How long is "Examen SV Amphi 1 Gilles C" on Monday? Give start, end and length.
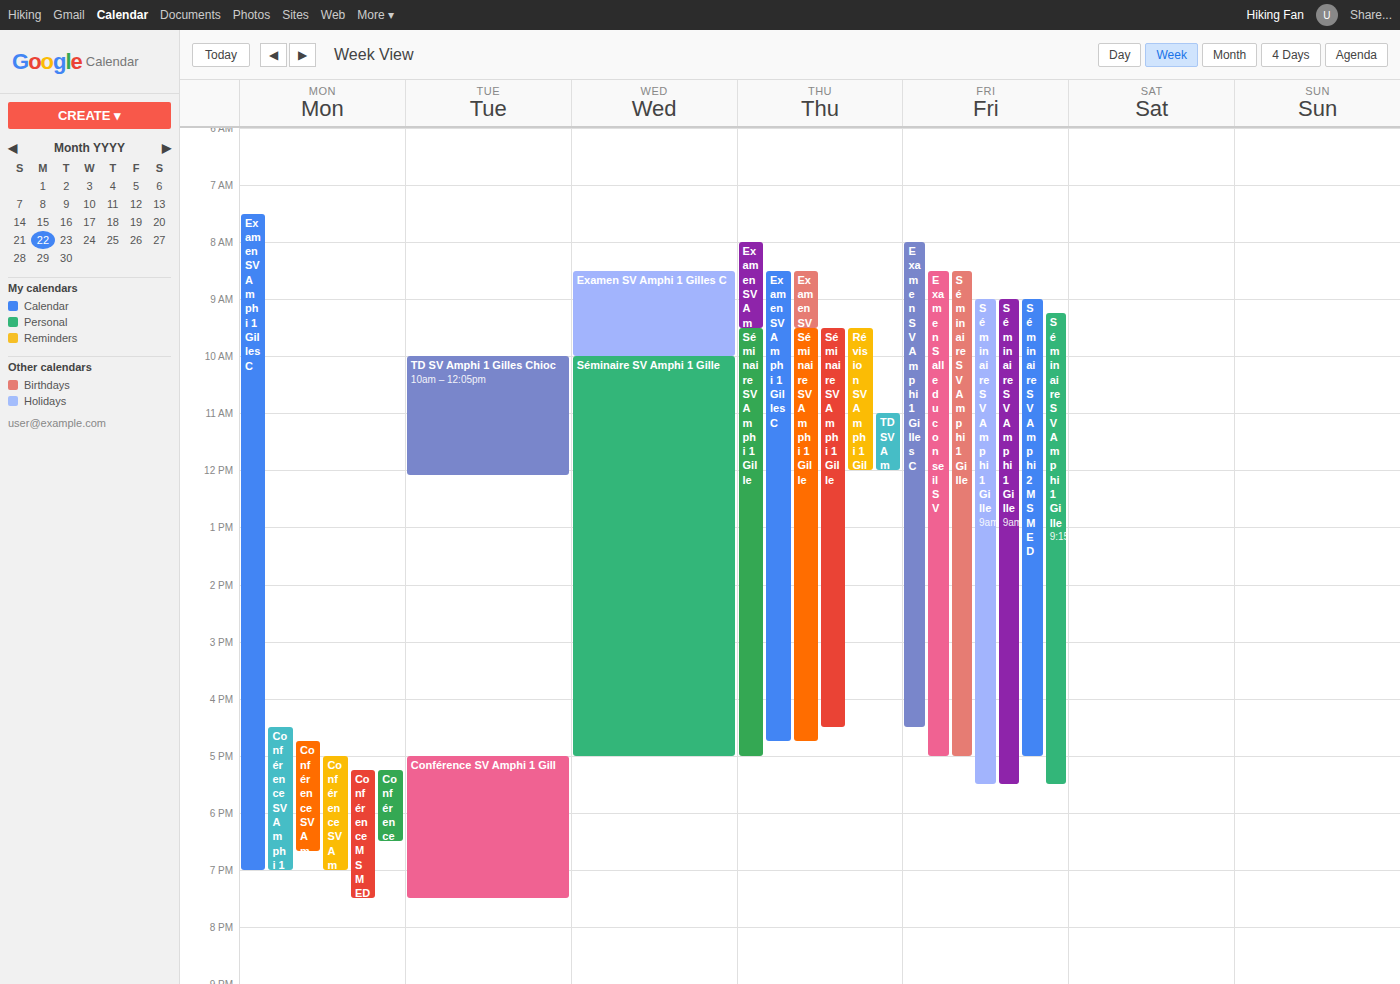
7:30 AM to 7:00 PM, 11 hours 30 minutes